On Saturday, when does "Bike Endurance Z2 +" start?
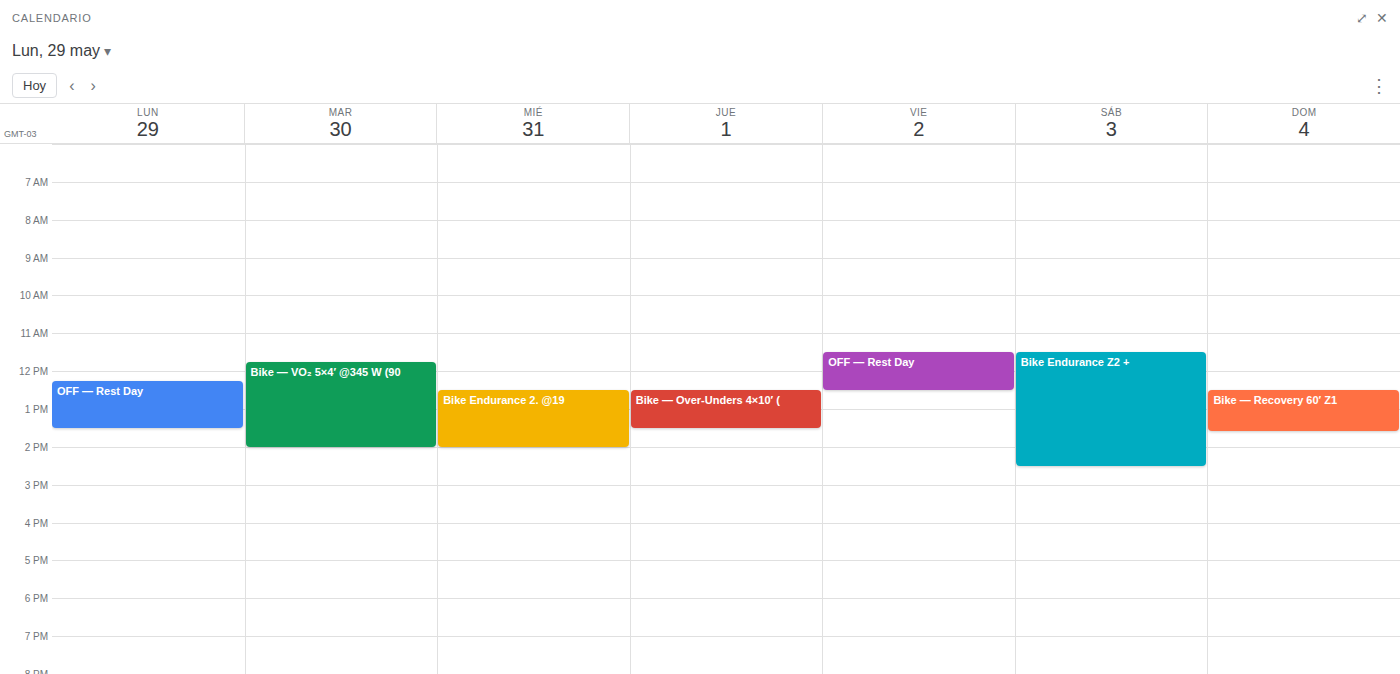
11:30 AM